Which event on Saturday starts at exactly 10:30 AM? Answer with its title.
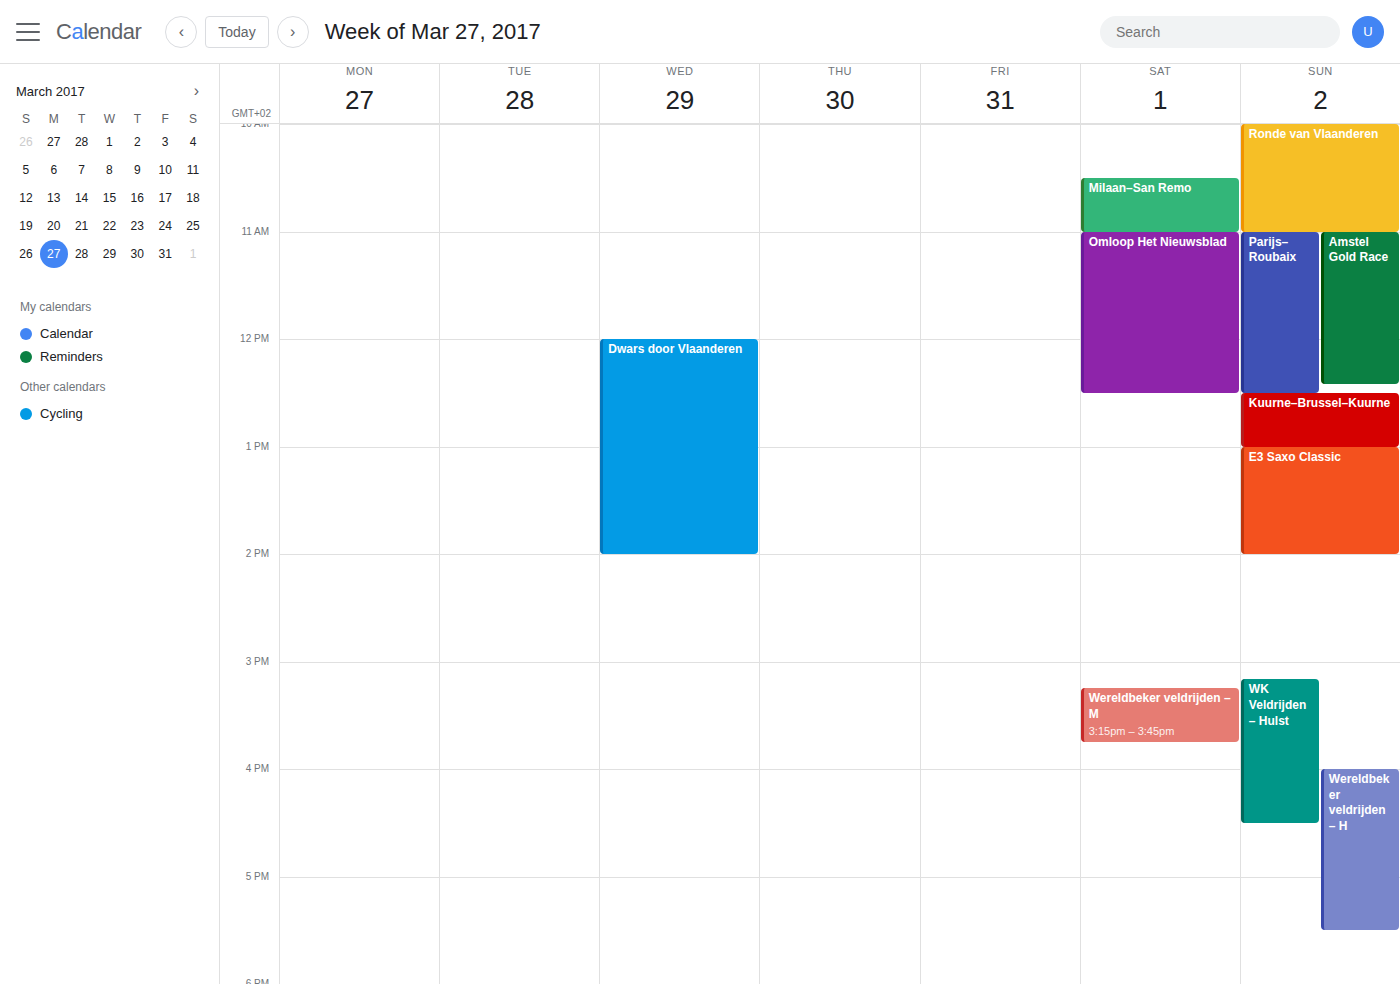
"Milaan–San Remo"